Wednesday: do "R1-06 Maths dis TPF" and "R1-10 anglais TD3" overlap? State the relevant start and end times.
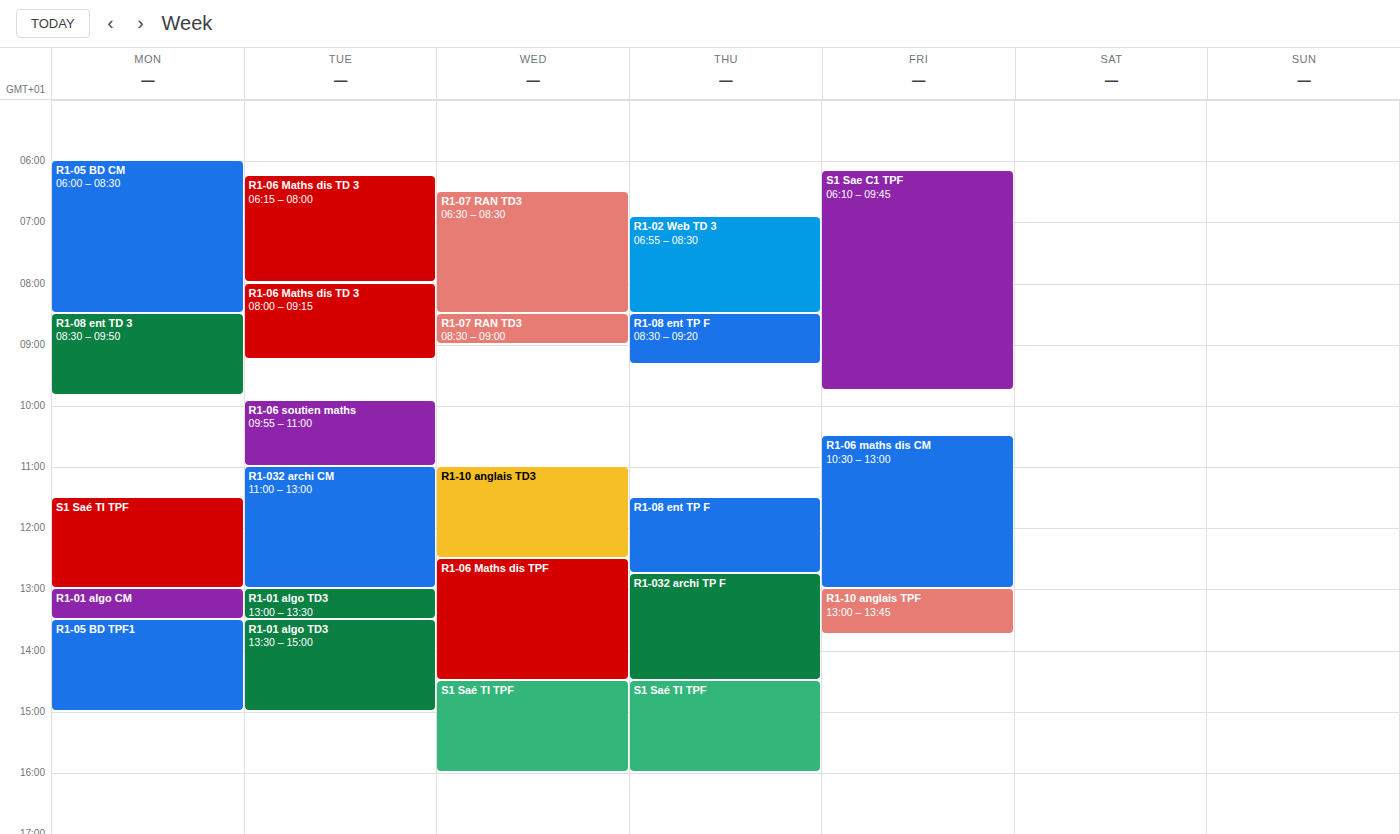
"R1-10 anglais TD3" ends at 12:30 PM, exactly when "R1-06 Maths dis TPF" starts -- they touch but do not overlap.